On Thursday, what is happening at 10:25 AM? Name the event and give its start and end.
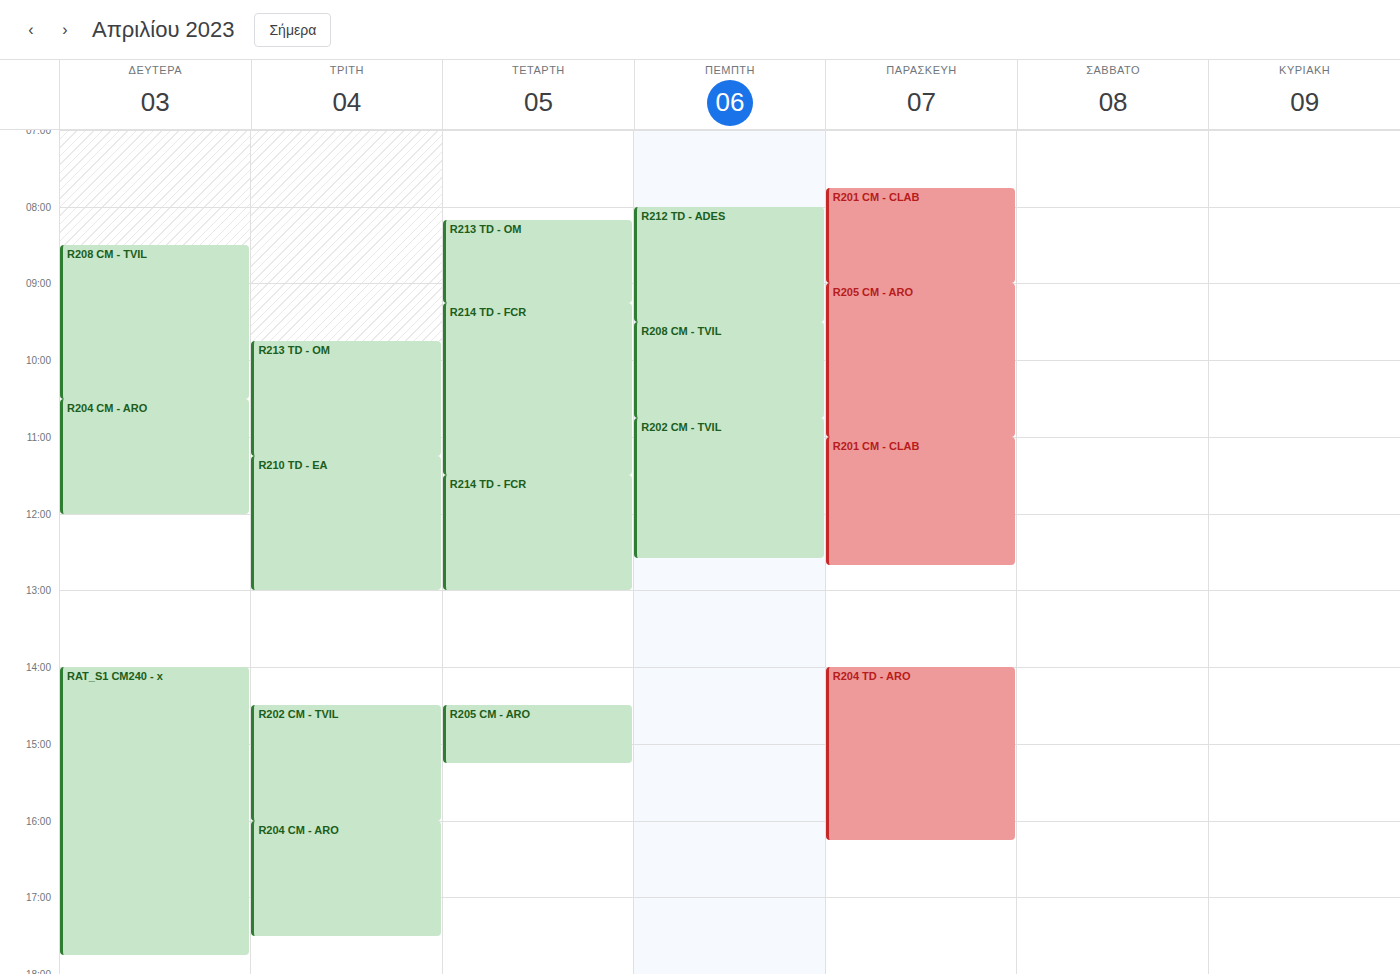
"R208 CM - TVIL", 9:30 AM to 10:45 AM